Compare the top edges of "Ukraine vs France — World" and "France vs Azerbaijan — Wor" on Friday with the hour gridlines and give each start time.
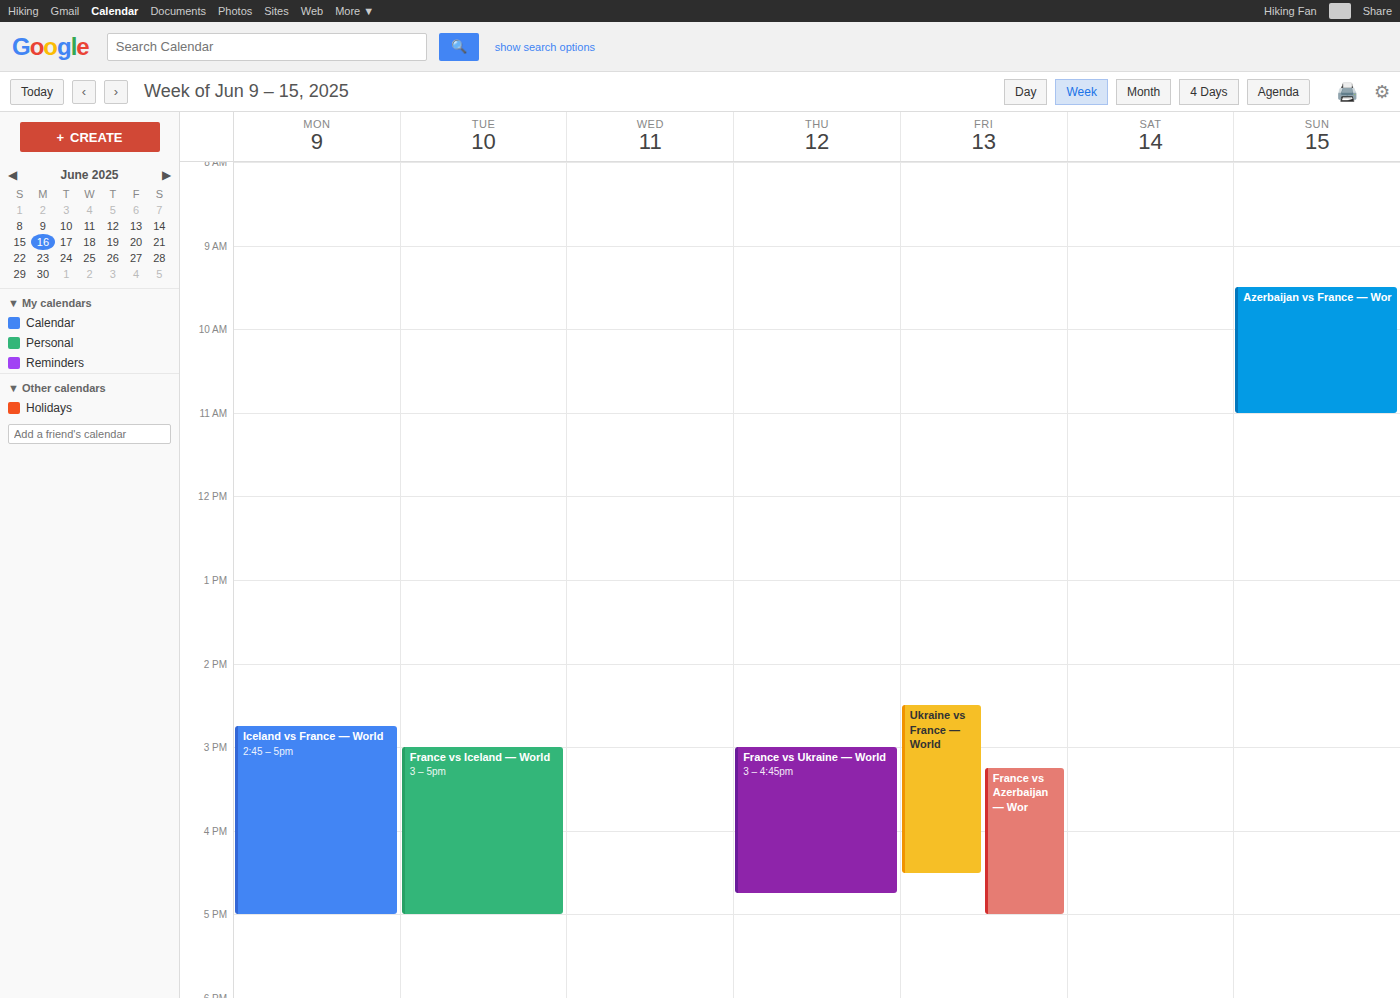
"Ukraine vs France — World": 2:30 PM, halfway between the 2 PM and 3 PM lines. "France vs Azerbaijan — Wor": 3:15 PM, neither: a quarter of the way from the 3 PM line to the 4 PM line.